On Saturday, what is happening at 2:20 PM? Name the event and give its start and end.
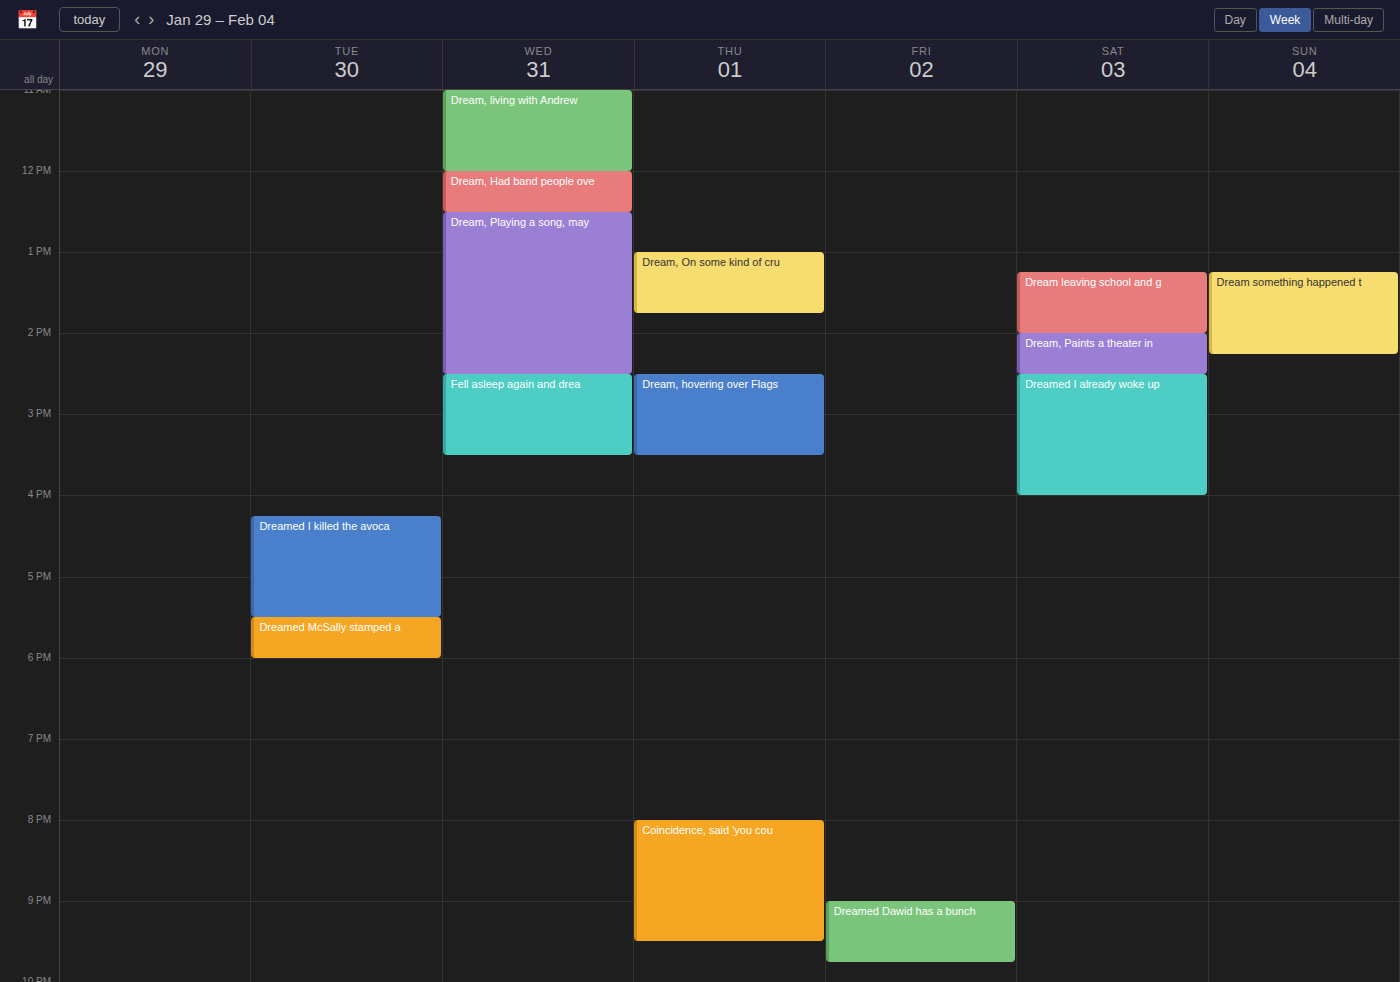
"Dream, Paints a theater in", 2:00 PM to 2:30 PM